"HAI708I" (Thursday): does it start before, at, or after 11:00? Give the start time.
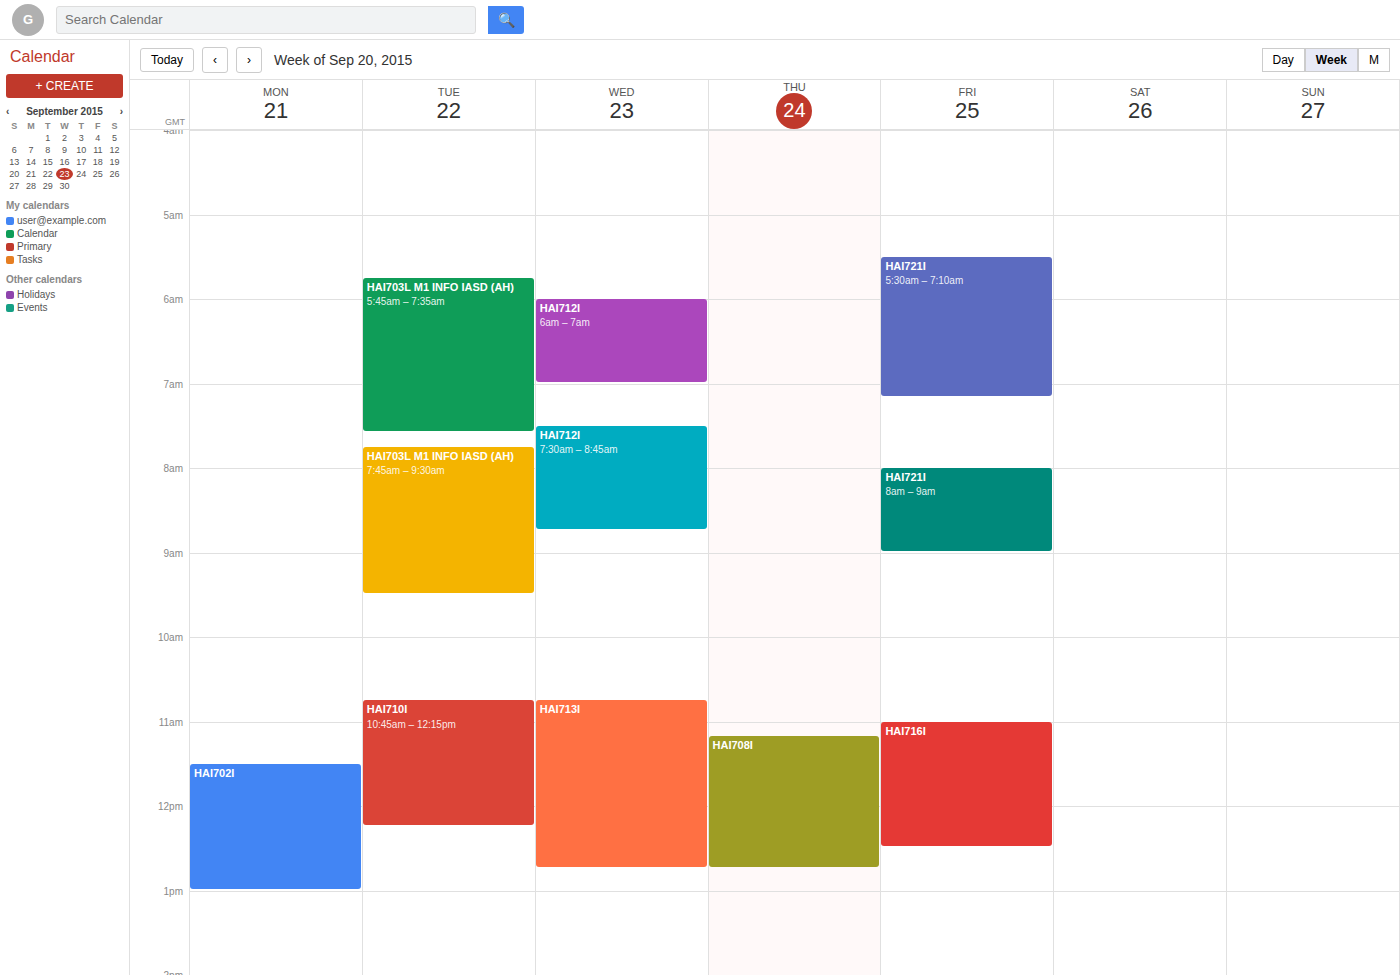
11:10 -- after 11:00, 10 minutes below the 11:00 line.